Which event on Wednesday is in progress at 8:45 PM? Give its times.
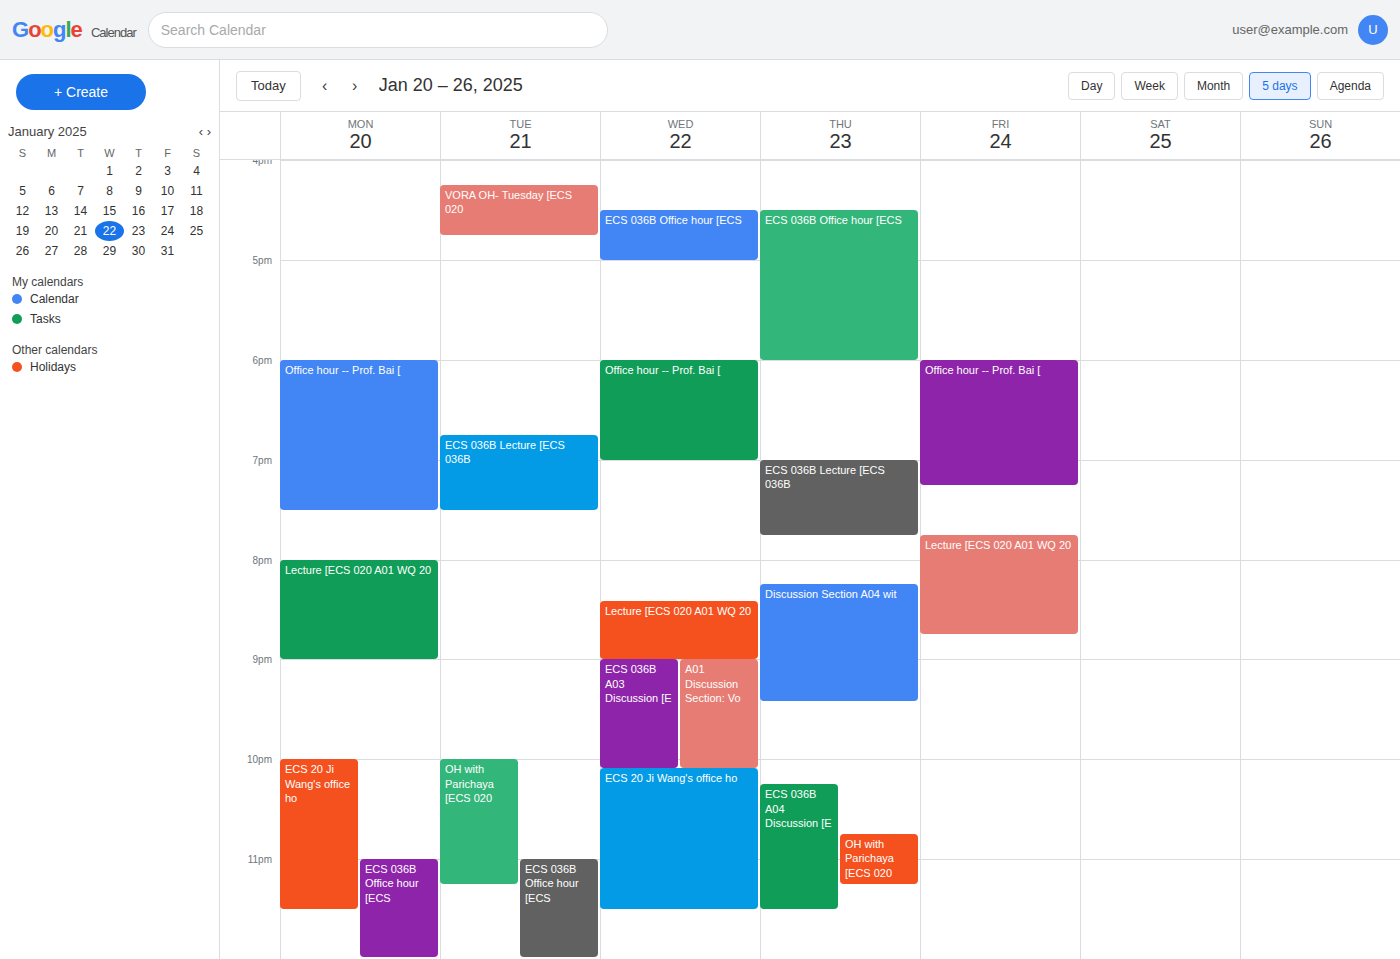
"Lecture [ECS 020 A01 WQ 20", 8:25 PM to 9:00 PM